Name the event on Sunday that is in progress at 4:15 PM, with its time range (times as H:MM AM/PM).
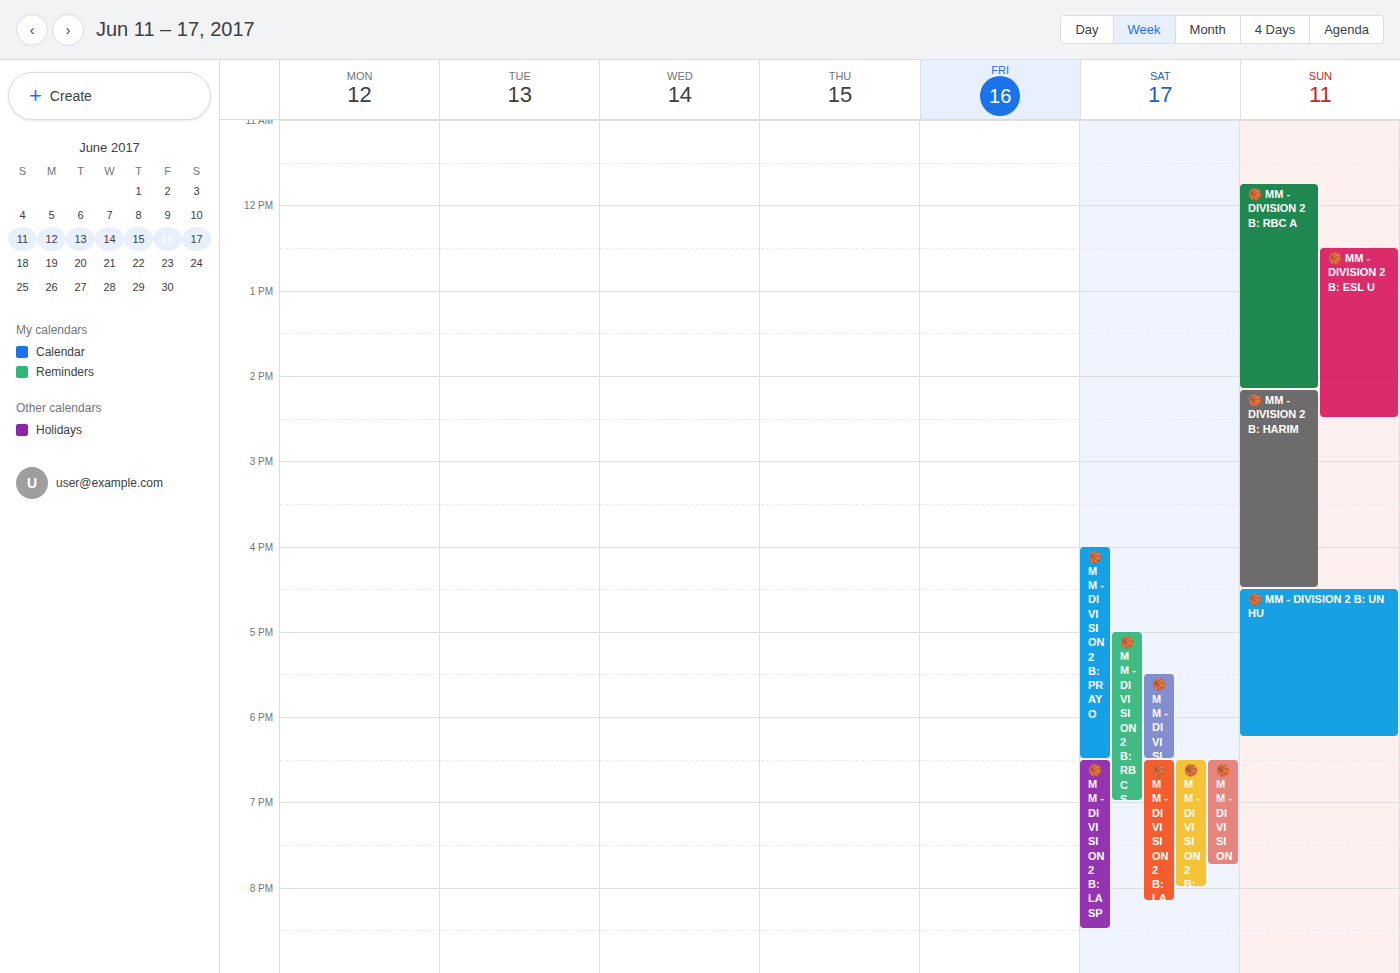
"🏀 MM - DIVISION 2 B: HARIM", 2:10 PM to 4:30 PM